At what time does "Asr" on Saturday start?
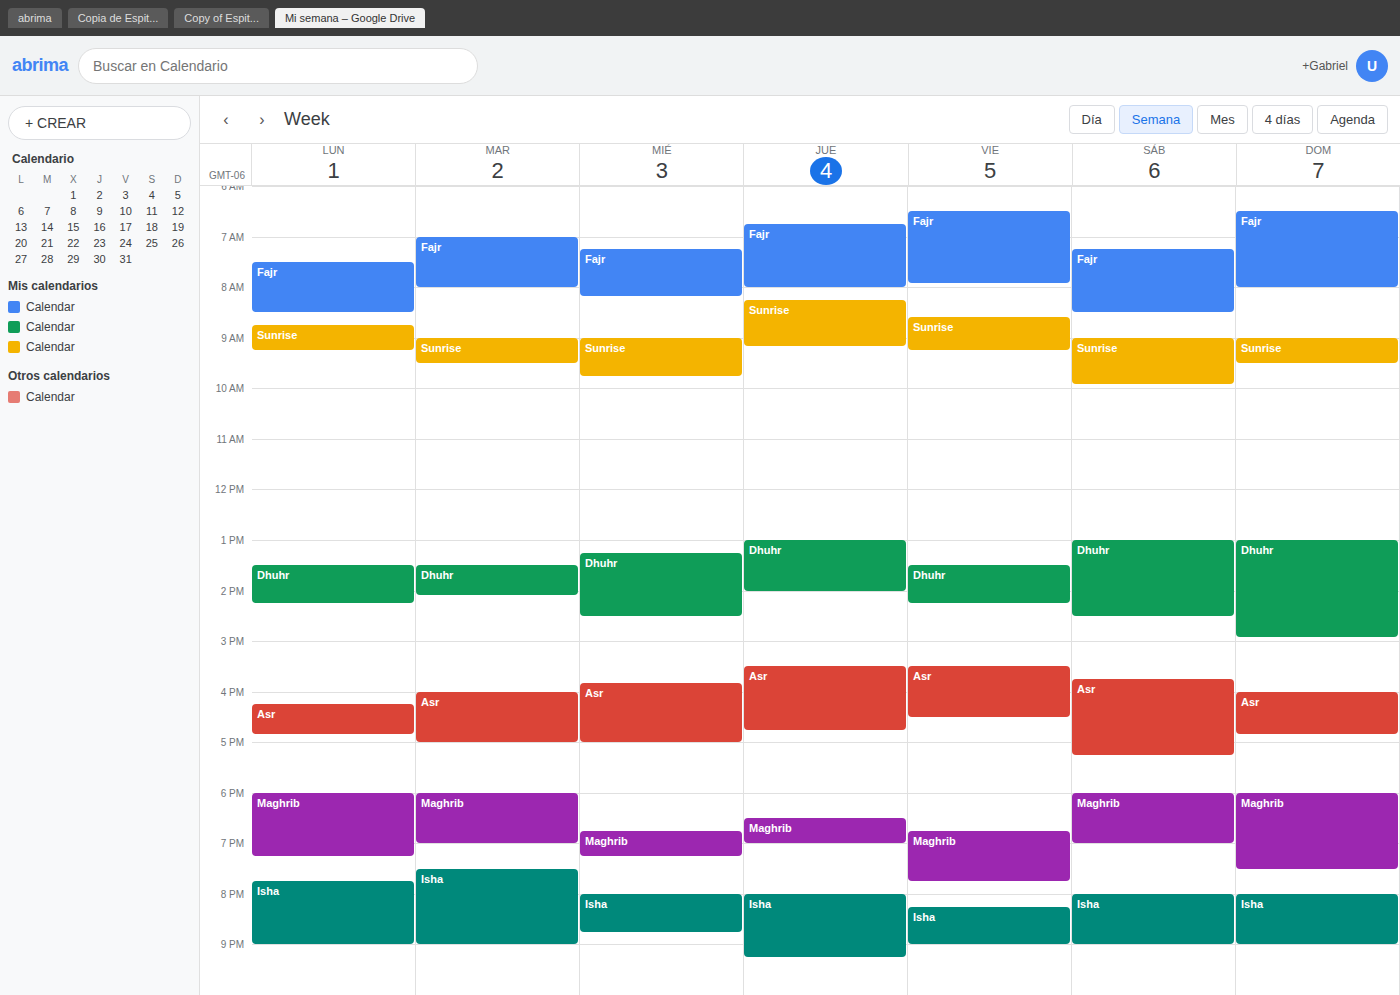
3:45 PM